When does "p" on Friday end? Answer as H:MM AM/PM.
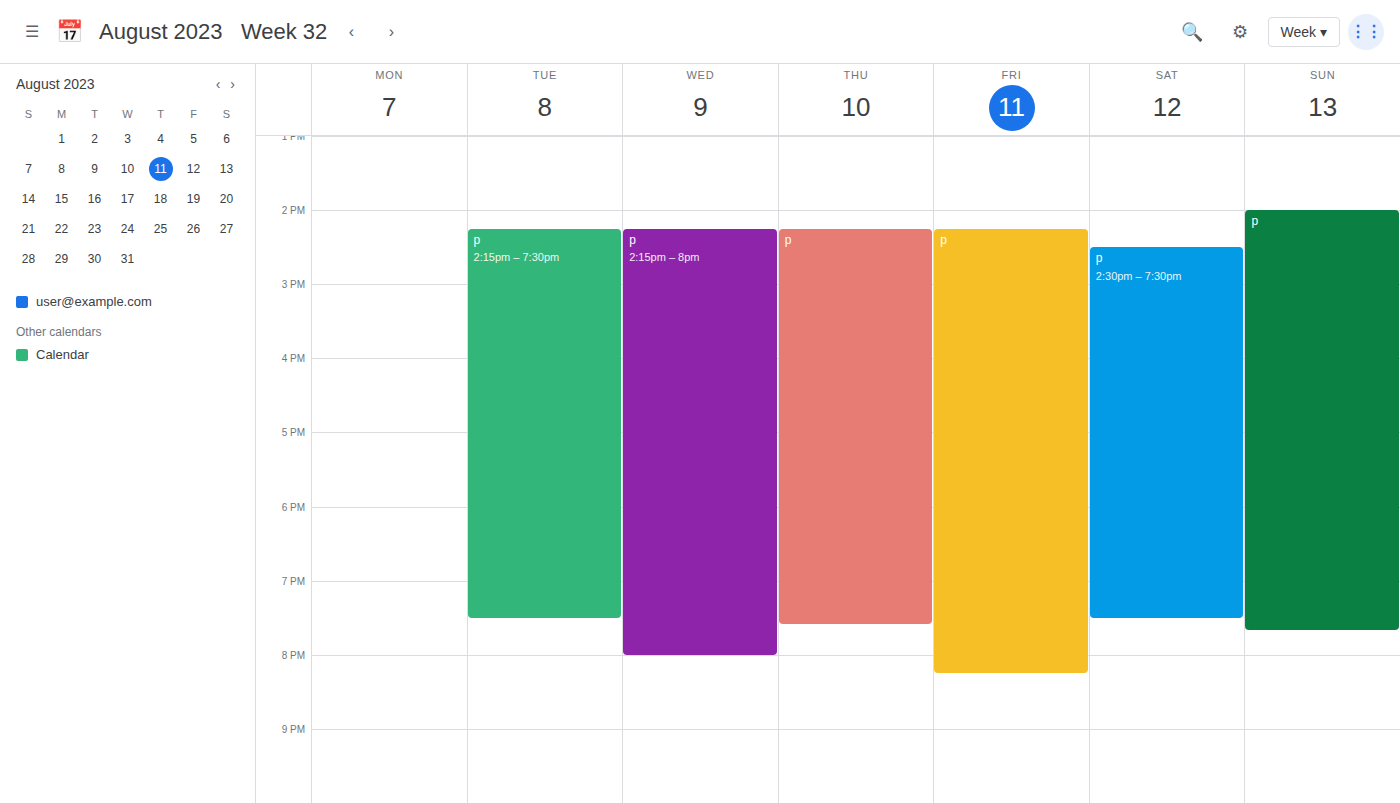
8:15 PM